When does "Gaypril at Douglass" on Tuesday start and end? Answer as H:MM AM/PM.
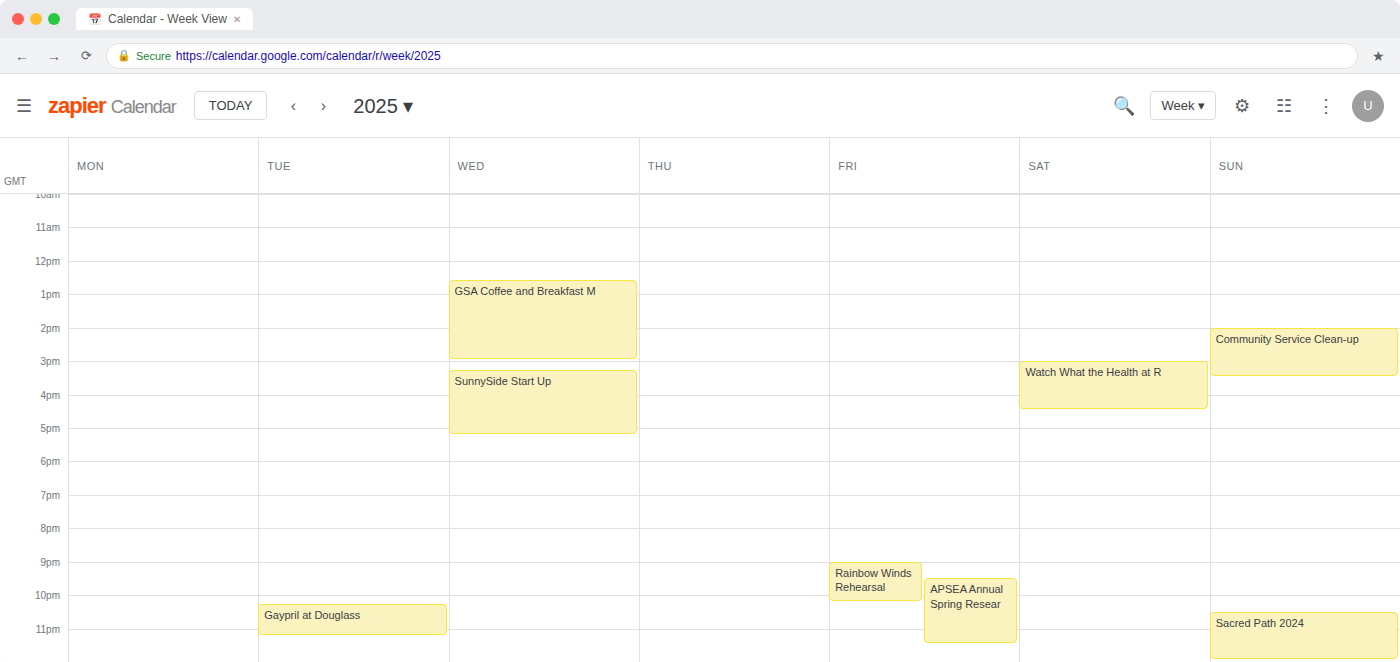
10:15 PM to 11:15 PM